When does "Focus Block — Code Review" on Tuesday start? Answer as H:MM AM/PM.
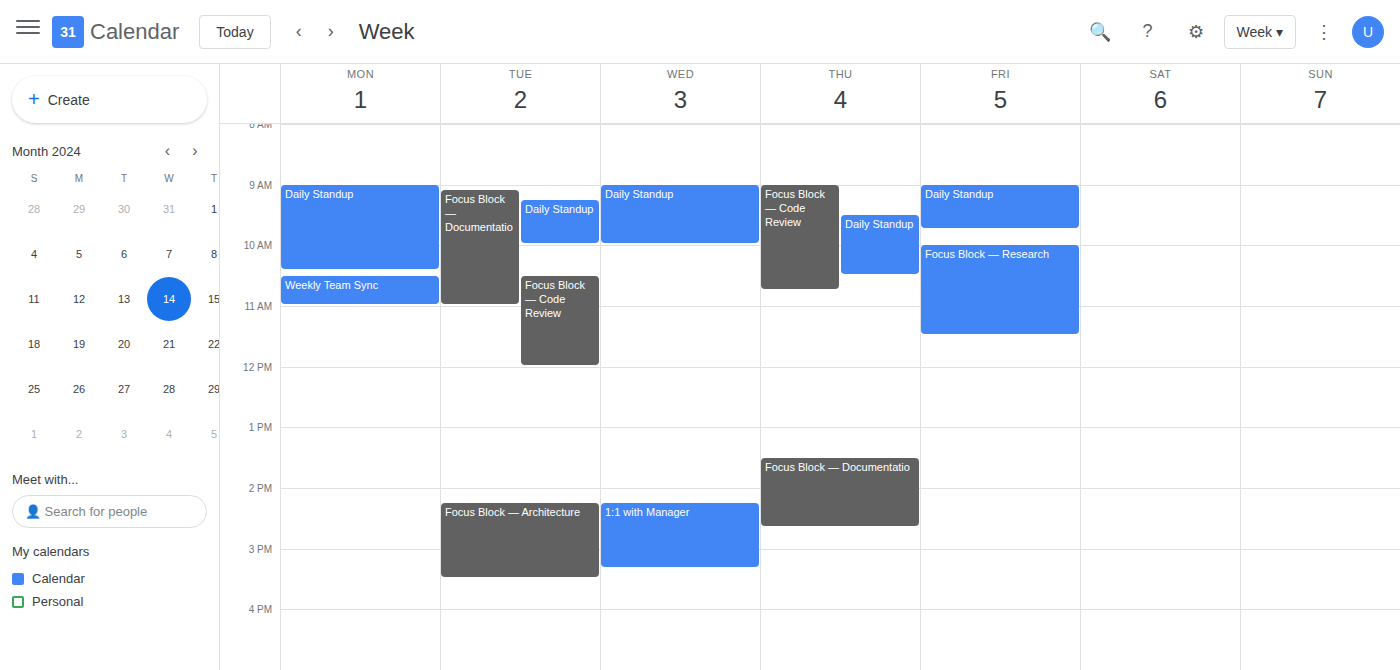
10:30 AM